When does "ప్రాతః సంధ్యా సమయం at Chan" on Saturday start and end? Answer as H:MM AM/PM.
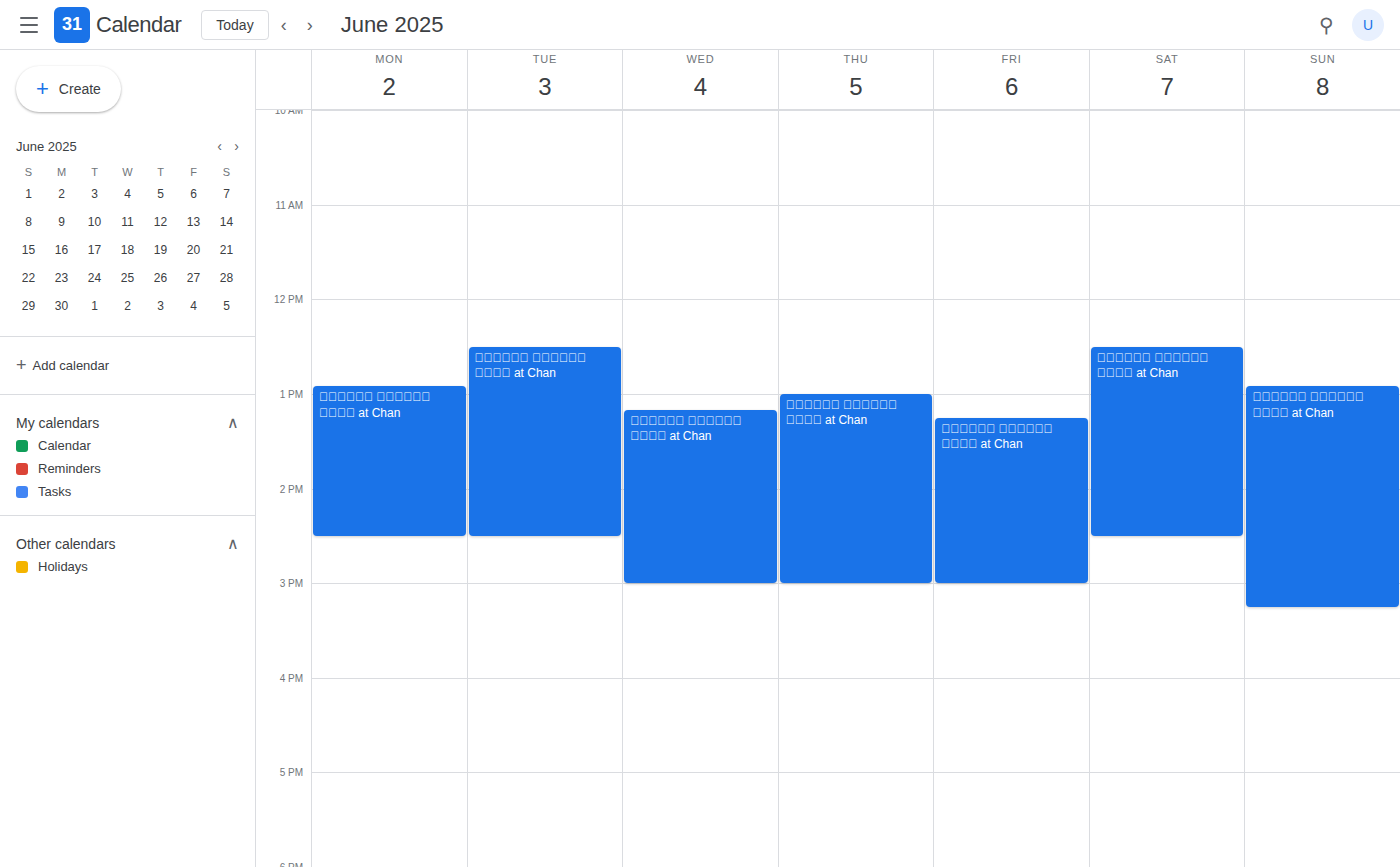
12:30 PM to 2:30 PM